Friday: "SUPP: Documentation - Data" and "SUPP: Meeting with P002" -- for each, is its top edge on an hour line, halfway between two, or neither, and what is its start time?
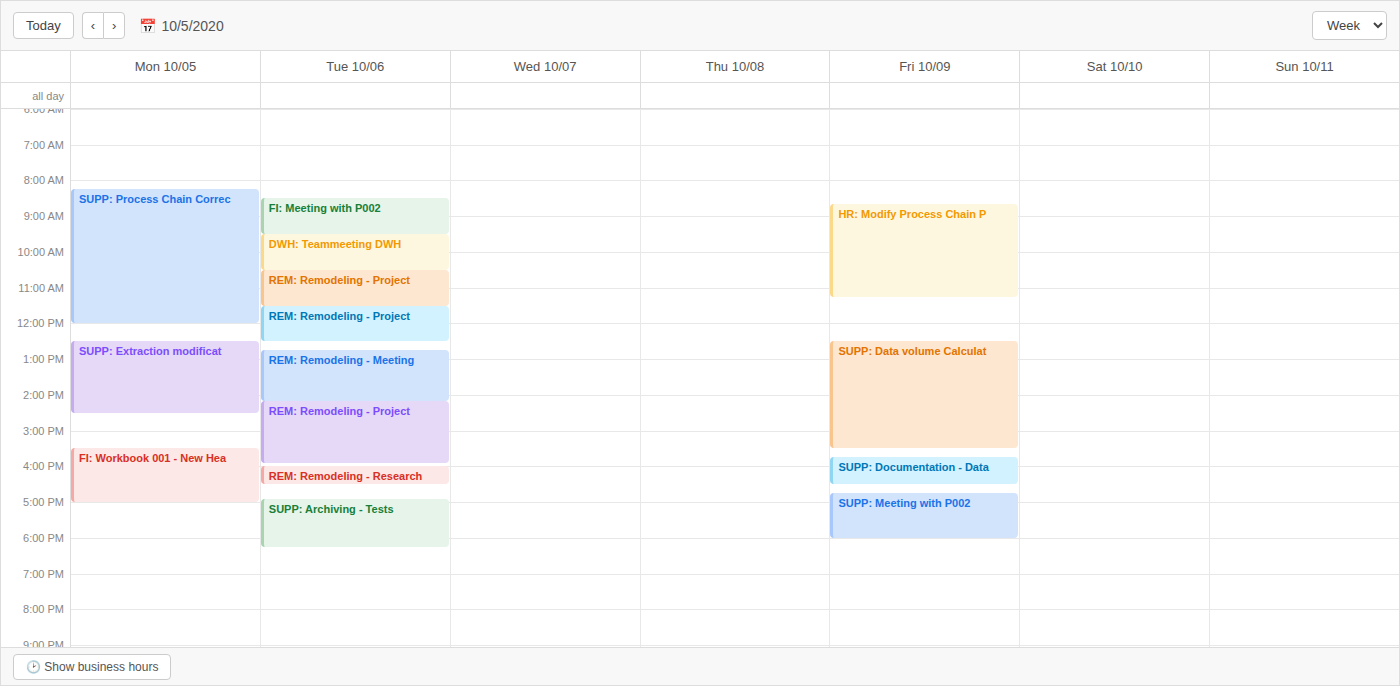
"SUPP: Documentation - Data": 3:45 PM, neither: three quarters of the way from the 3 PM line to the 4 PM line. "SUPP: Meeting with P002": 4:45 PM, neither: three quarters of the way from the 4 PM line to the 5 PM line.